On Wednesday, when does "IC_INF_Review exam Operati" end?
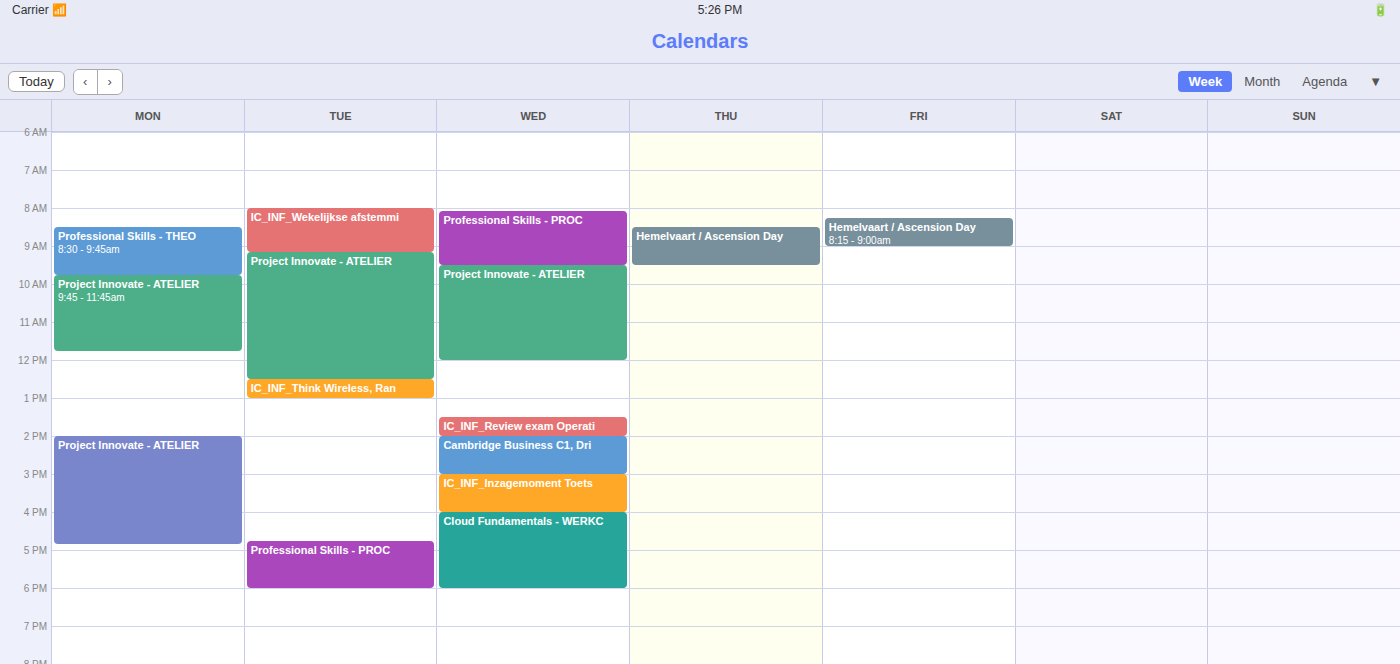
2:00 PM